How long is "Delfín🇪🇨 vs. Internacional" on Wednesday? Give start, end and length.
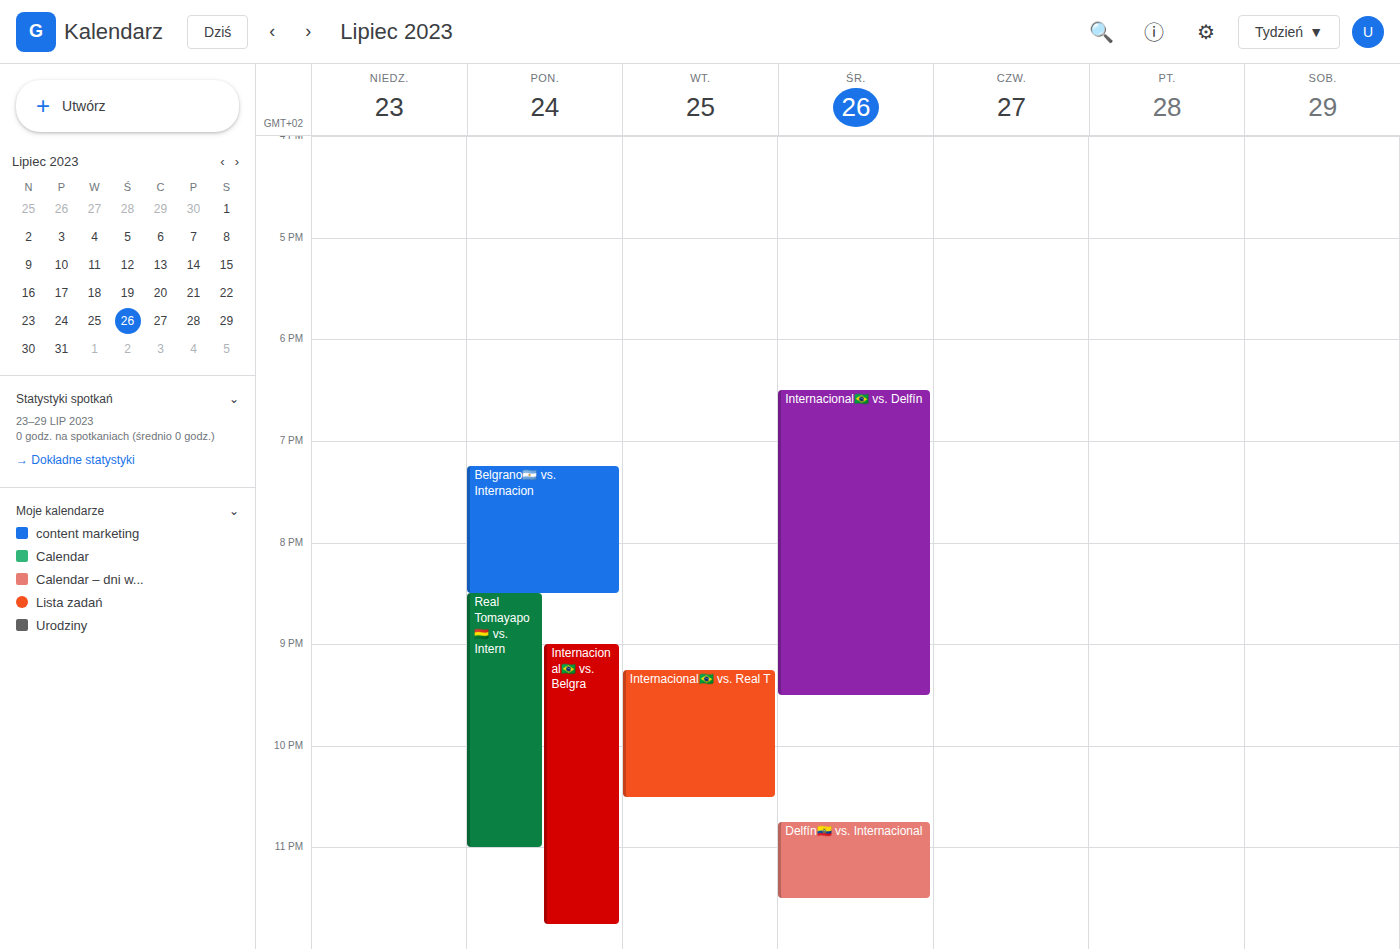
10:45 PM to 11:30 PM, 45 minutes